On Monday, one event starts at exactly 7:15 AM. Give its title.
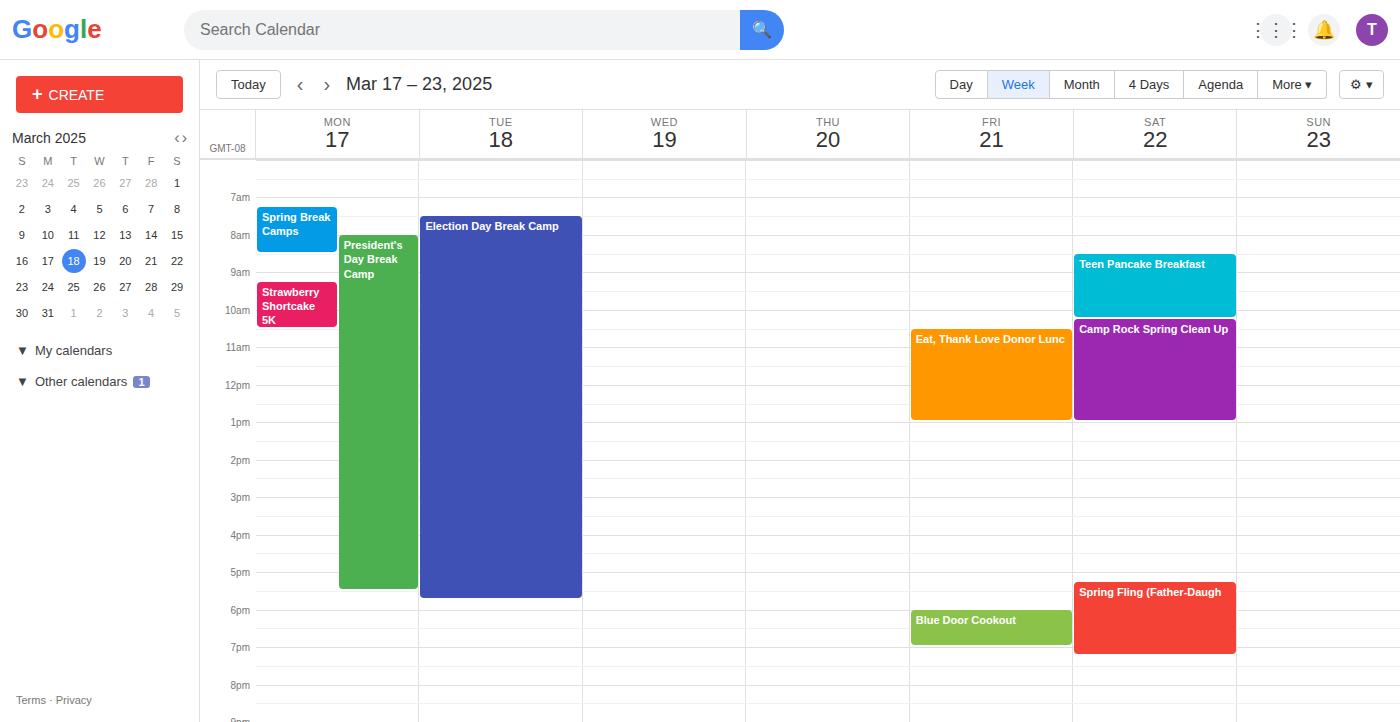
"Spring Break Camps"